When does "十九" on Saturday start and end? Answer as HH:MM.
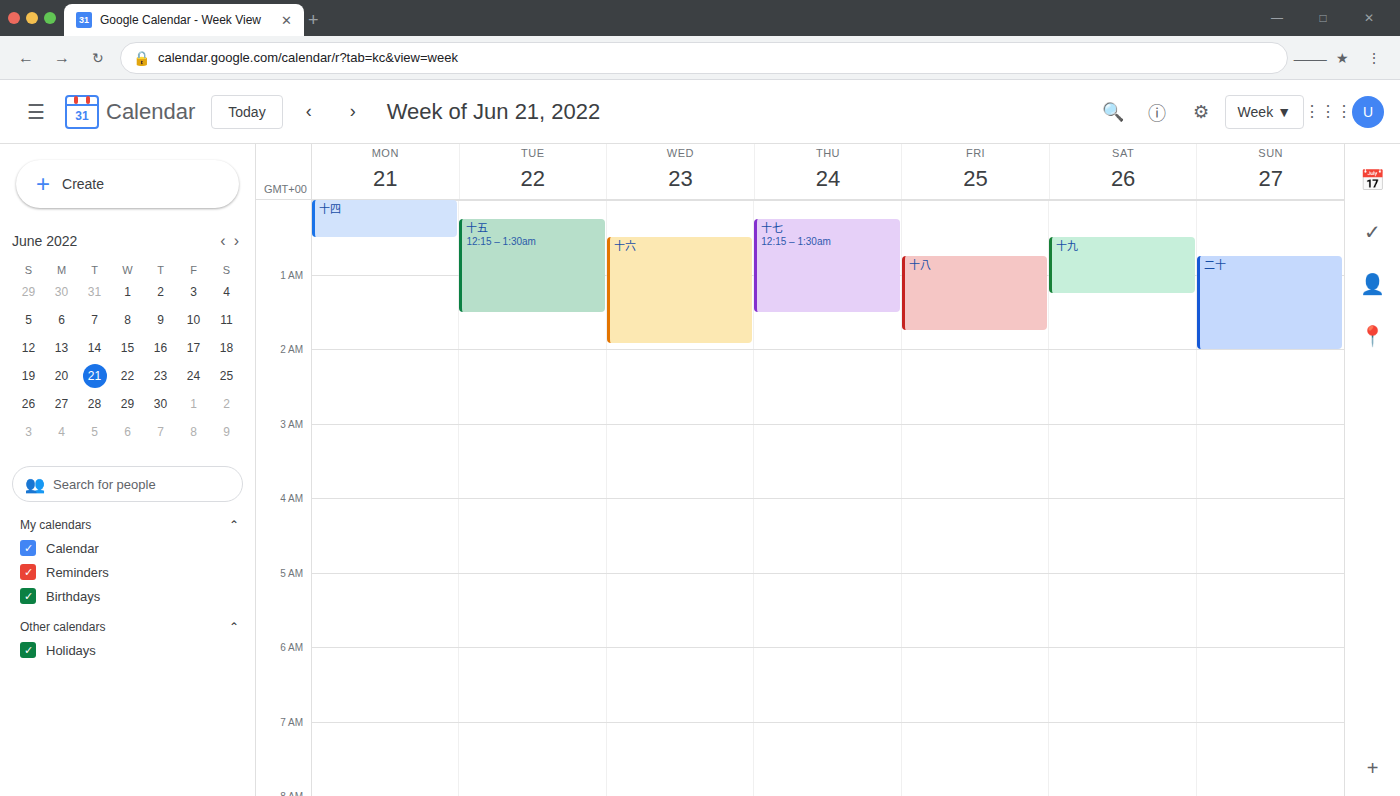
00:30 to 01:15